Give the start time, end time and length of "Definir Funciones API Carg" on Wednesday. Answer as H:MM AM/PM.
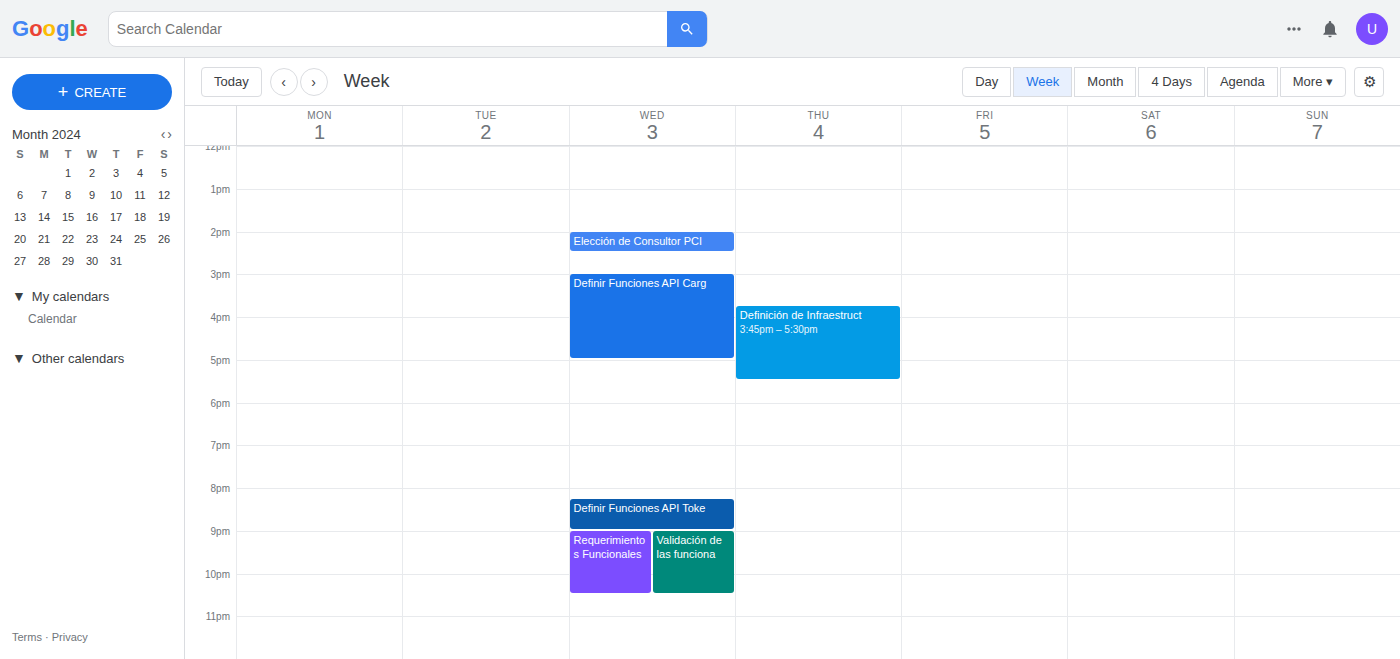
3:00 PM to 5:00 PM, 2 hours